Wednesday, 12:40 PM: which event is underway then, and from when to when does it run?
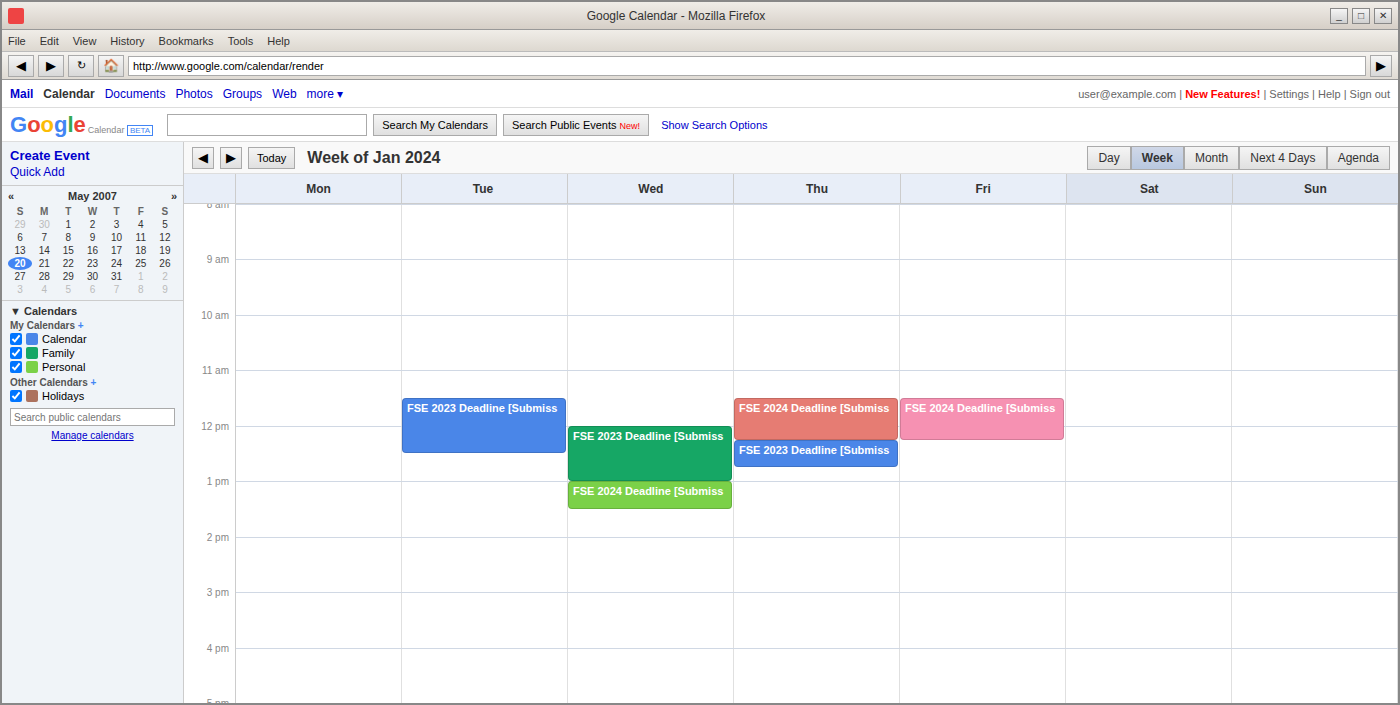
"FSE 2023 Deadline [Submiss", 12:00 PM to 1:00 PM